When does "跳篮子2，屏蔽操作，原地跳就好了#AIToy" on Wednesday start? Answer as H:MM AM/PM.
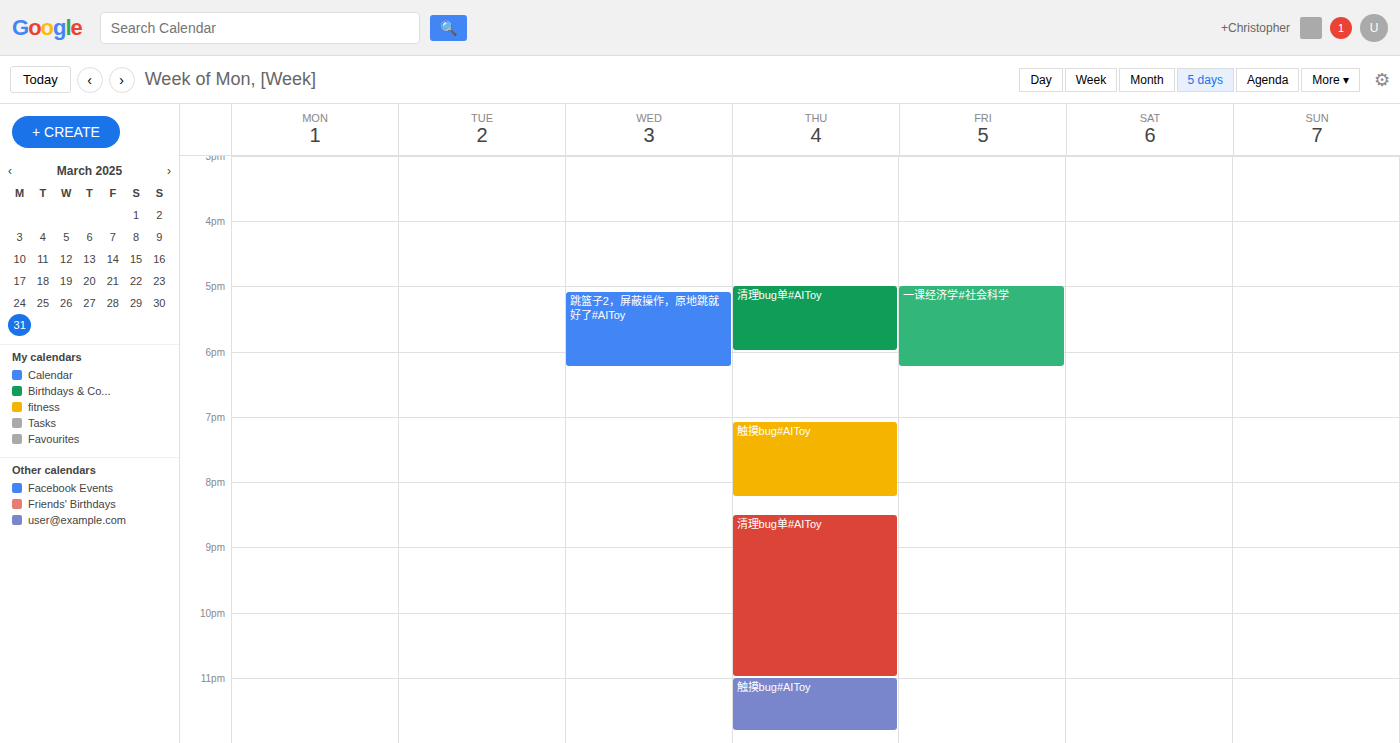
5:05 PM